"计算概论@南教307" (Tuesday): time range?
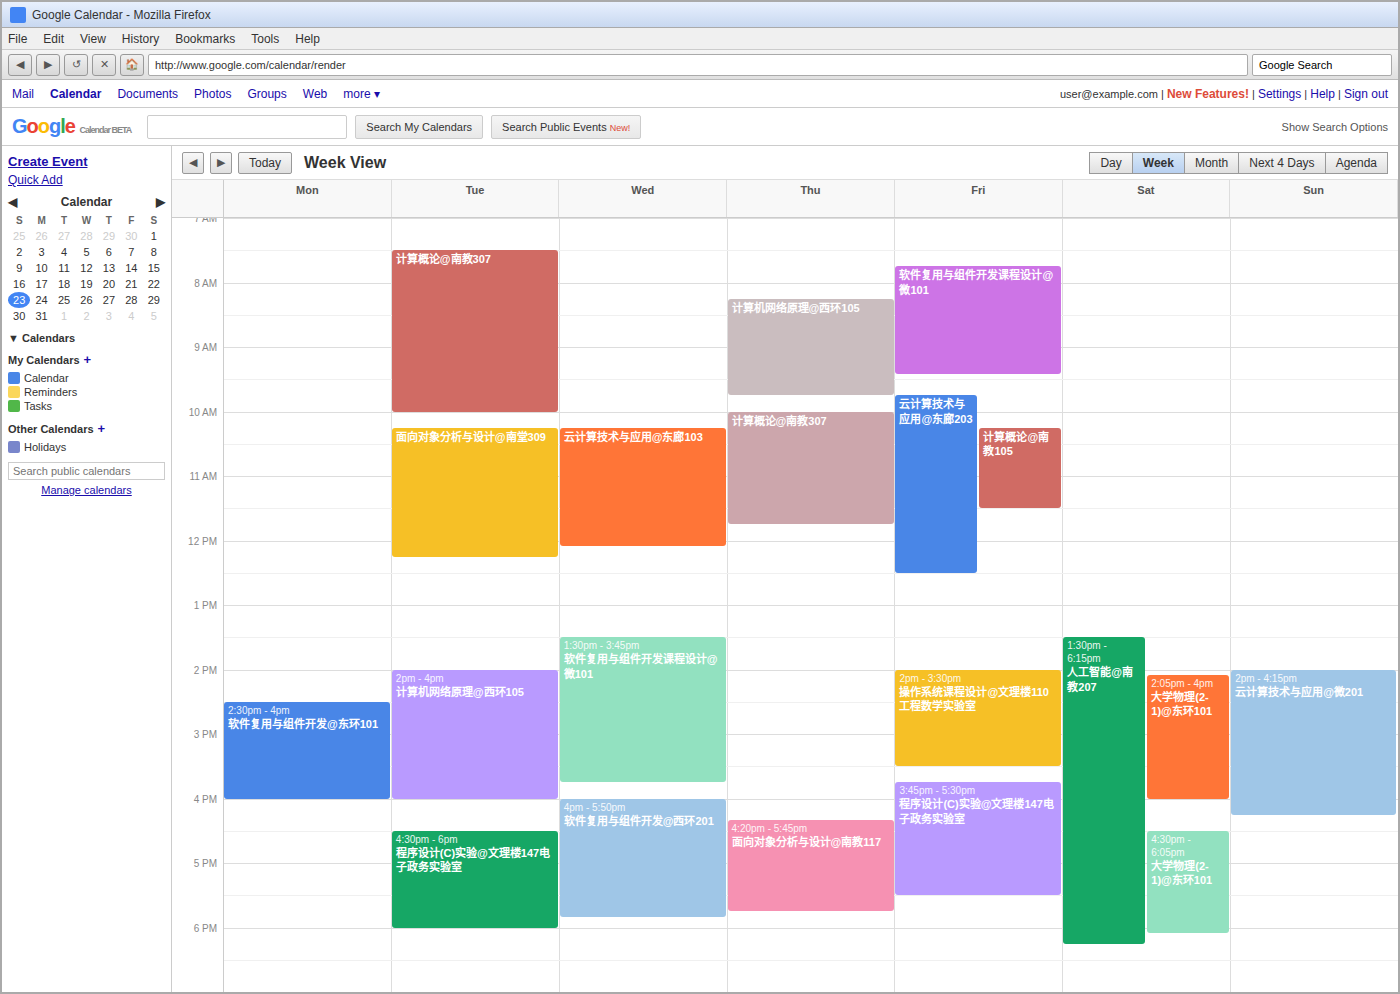
7:30 AM to 10:00 AM